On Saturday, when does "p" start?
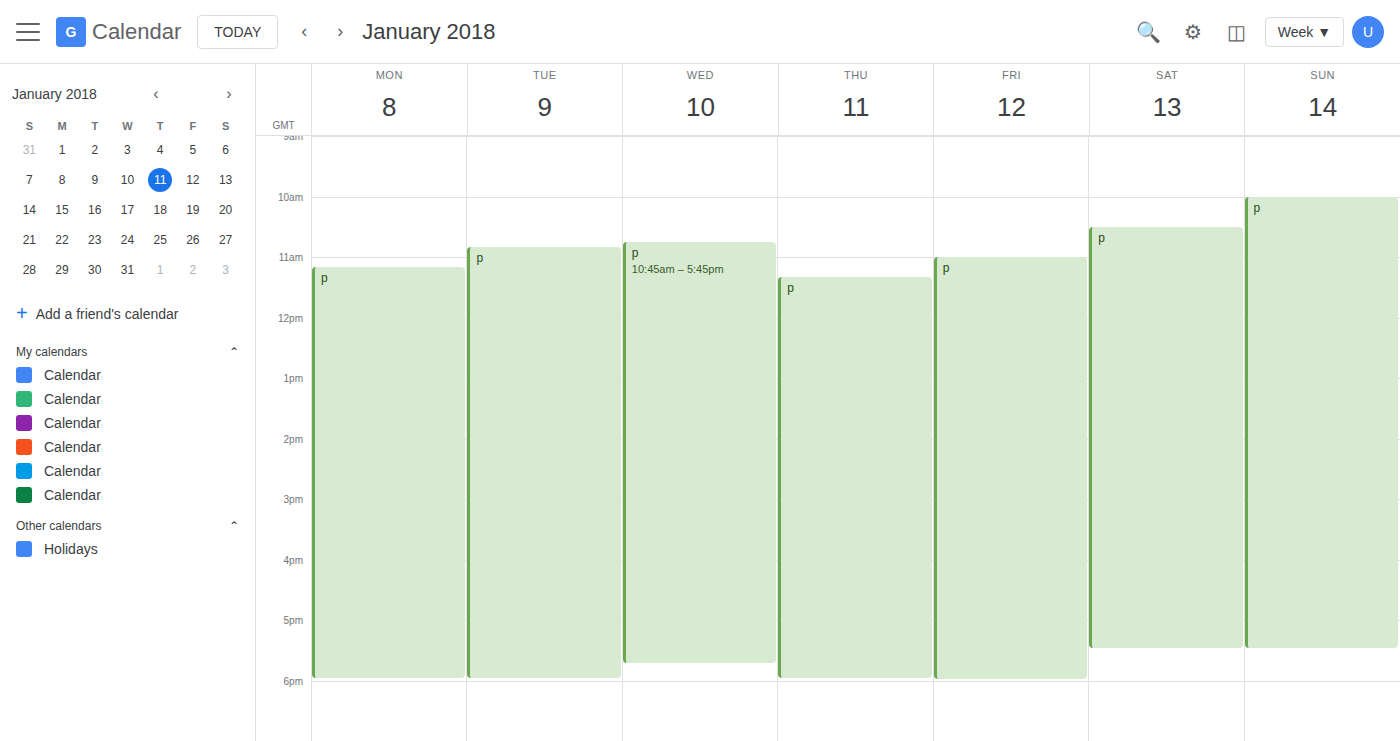
10:30 AM